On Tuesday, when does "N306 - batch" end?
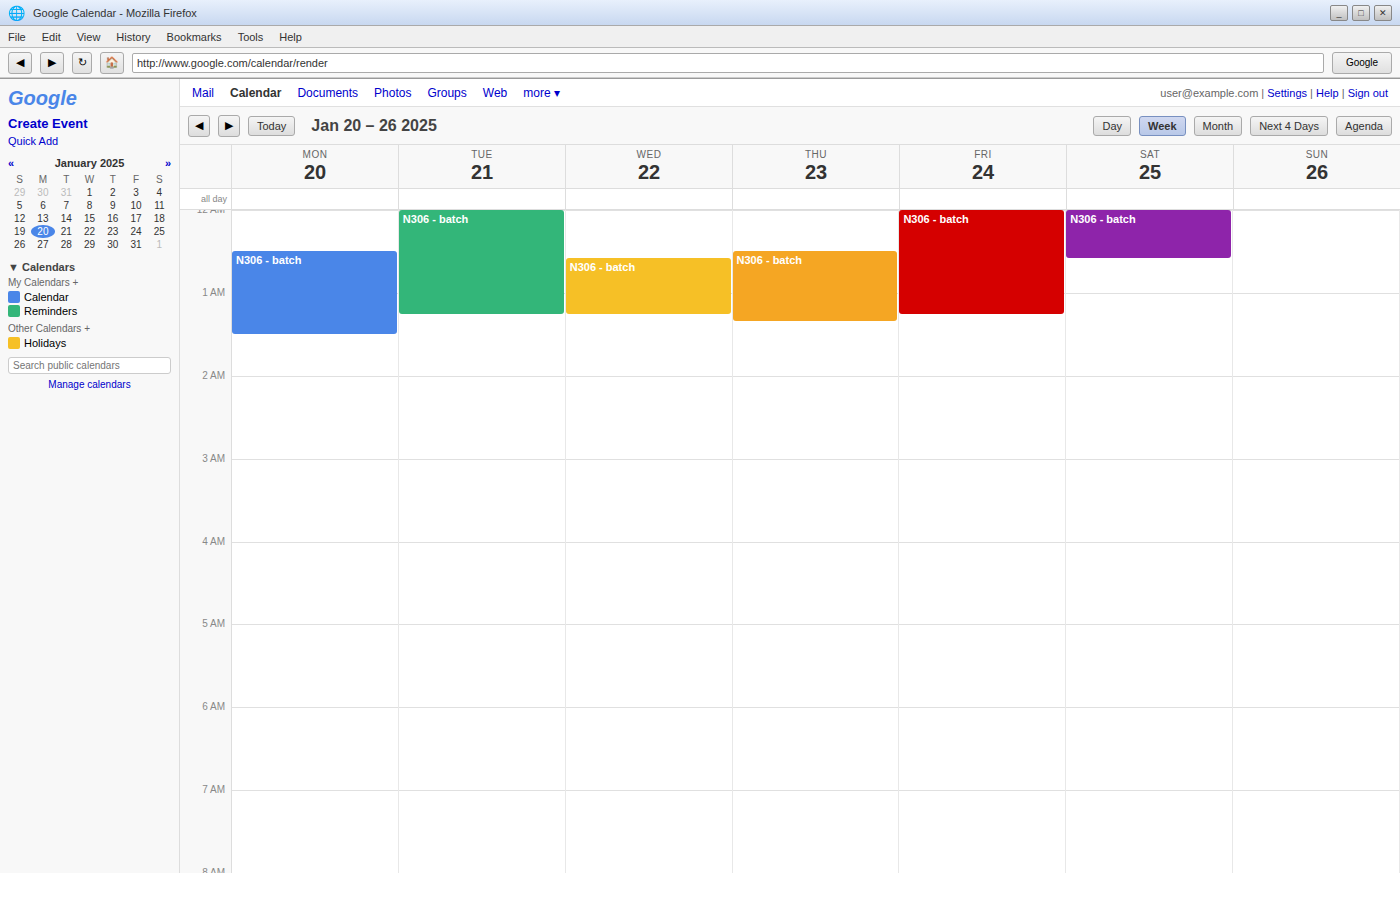
1:15 AM